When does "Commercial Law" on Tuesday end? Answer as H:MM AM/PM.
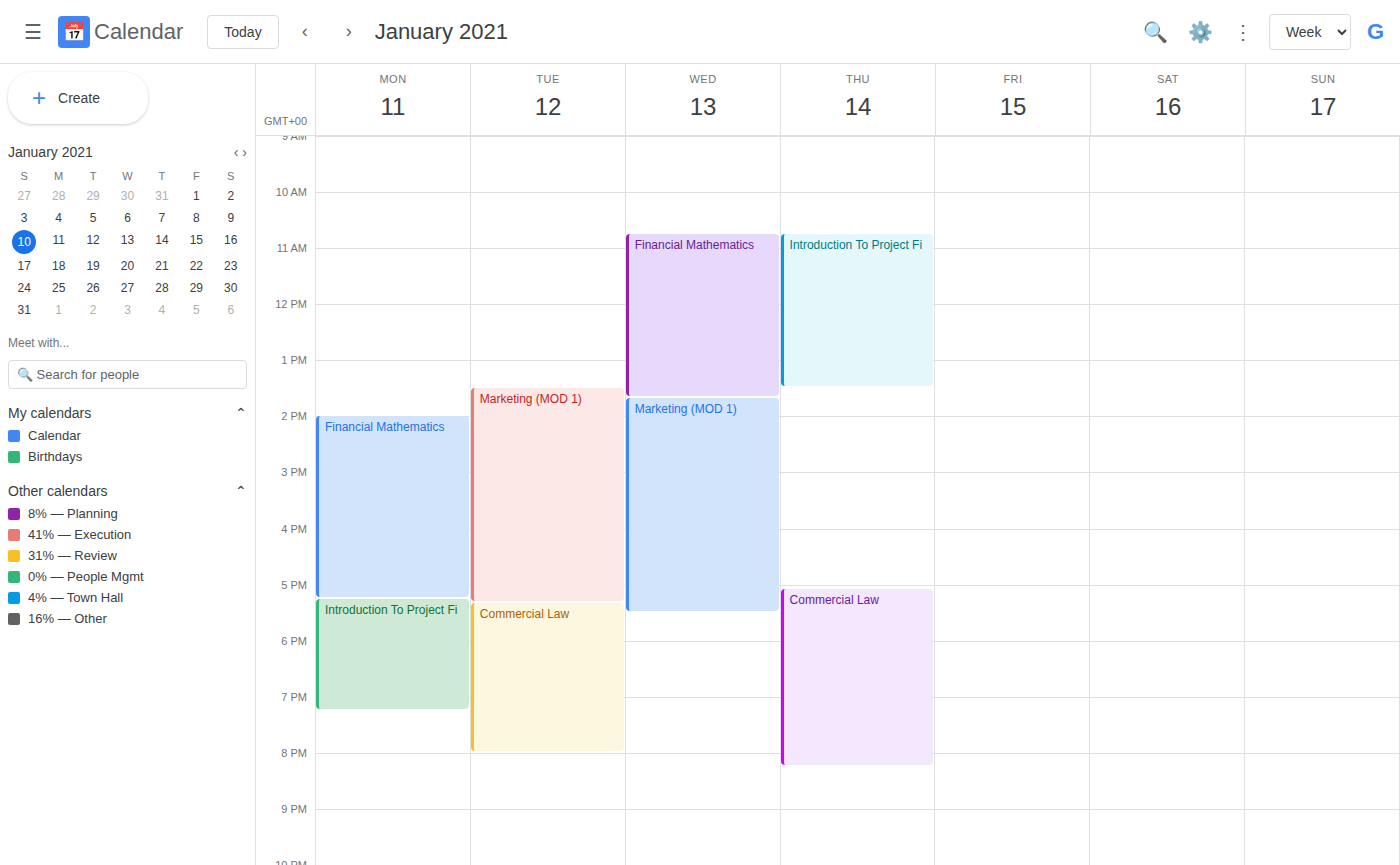
8:00 PM